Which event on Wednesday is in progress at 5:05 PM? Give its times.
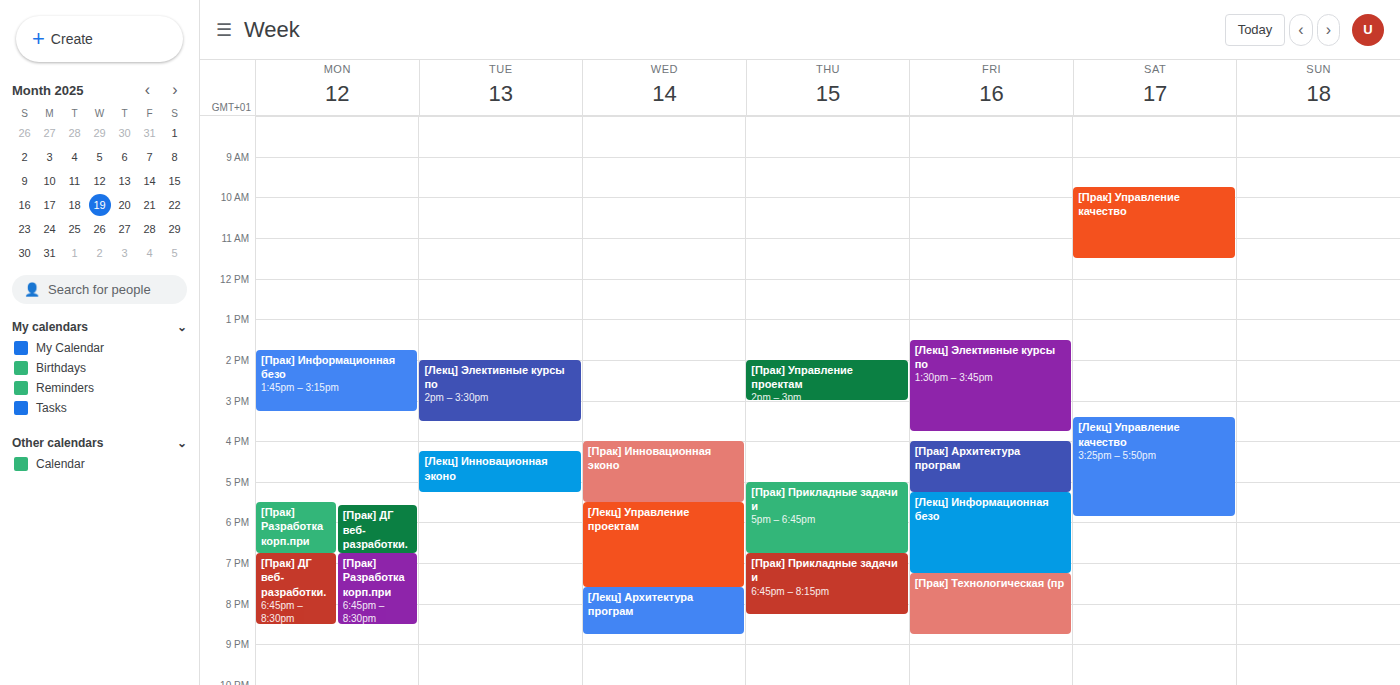
"[Прак] Инновационная эконо", 4:00 PM to 5:30 PM